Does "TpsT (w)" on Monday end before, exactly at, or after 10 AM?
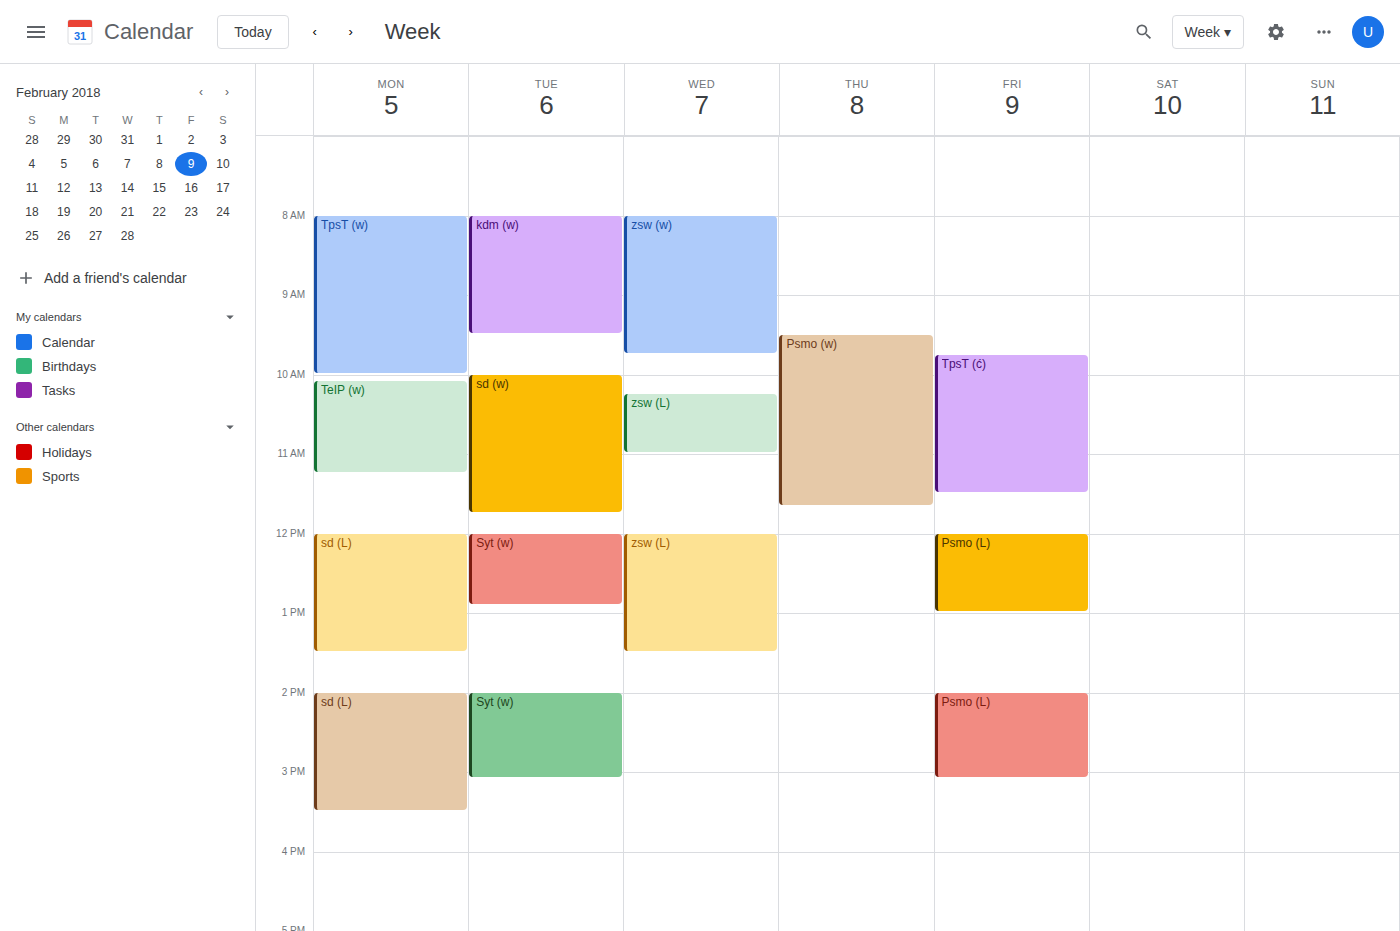
10:00 AM -- exactly at 10 AM, on the 10 AM line.